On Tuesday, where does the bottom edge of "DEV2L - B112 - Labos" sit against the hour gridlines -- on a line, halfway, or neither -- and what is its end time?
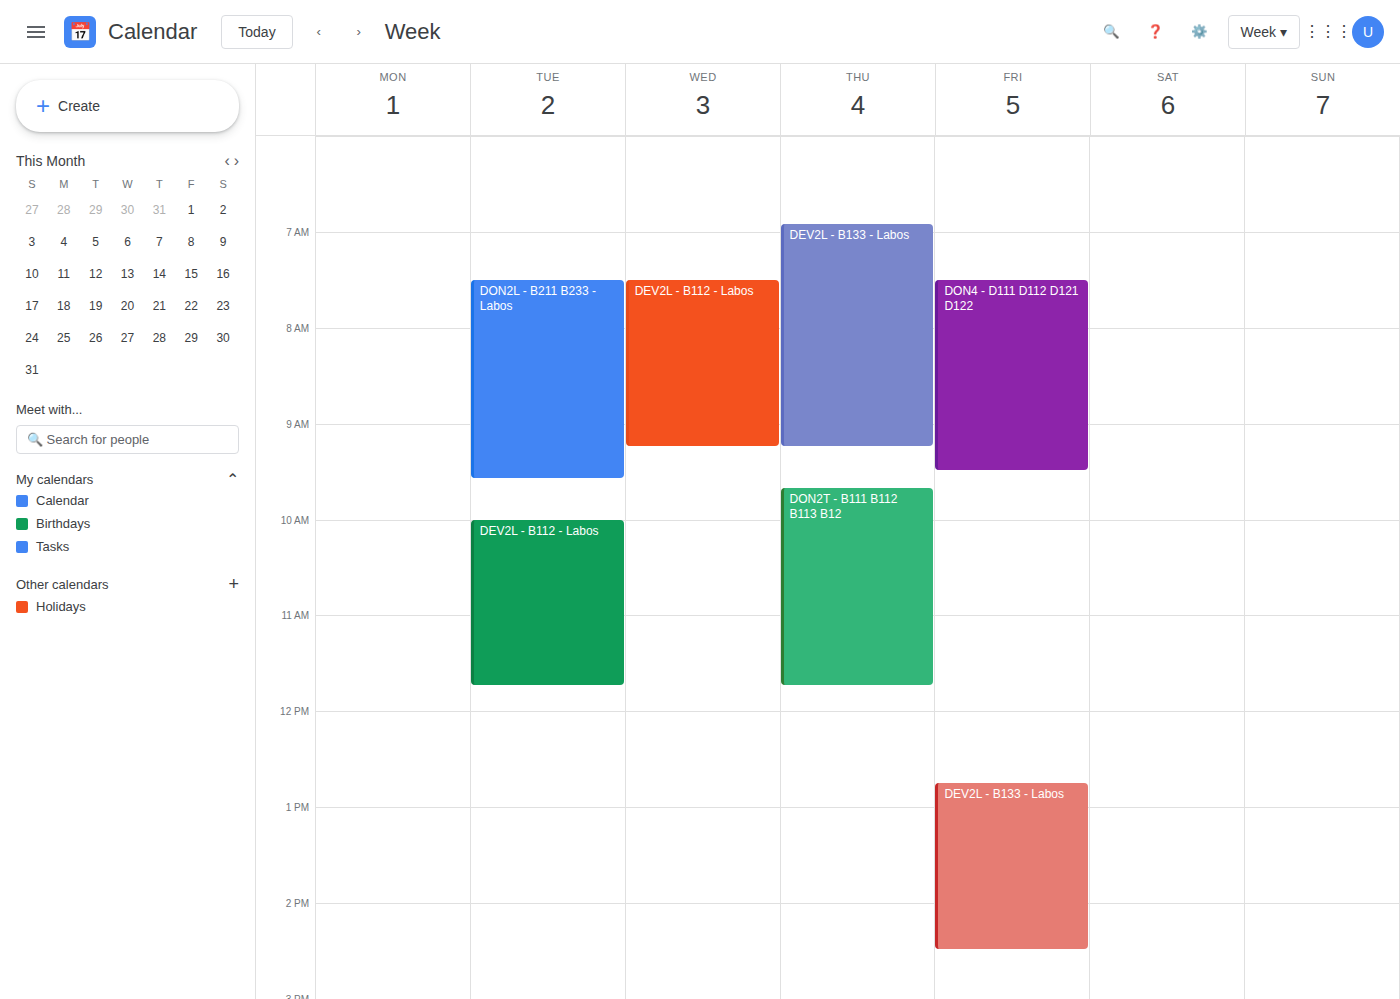
11:45 -- neither: three quarters of the way from the 11:00 line to the 12:00 line.